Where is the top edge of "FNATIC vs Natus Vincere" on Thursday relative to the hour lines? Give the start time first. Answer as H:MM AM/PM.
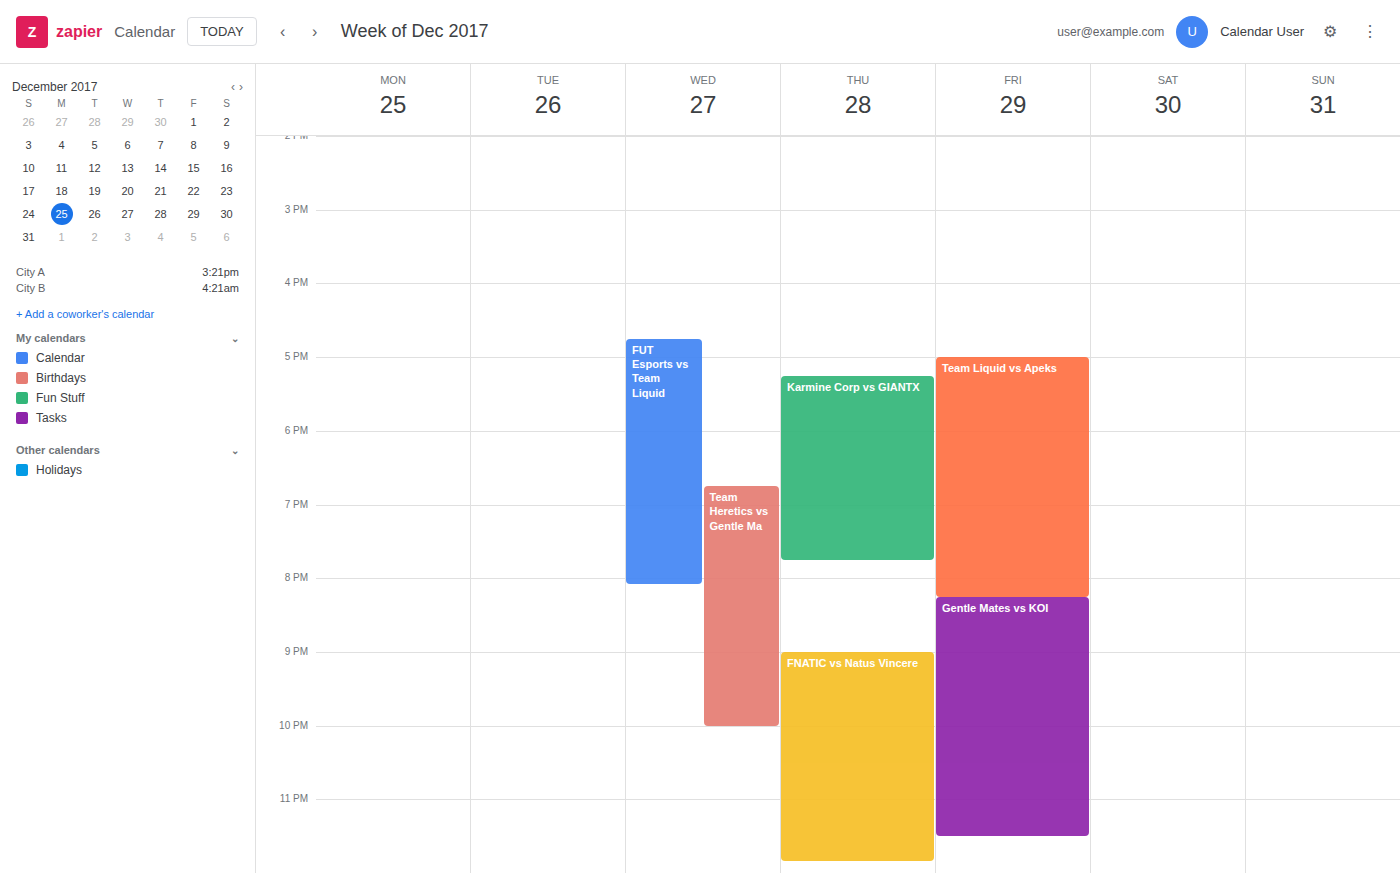
9:00 PM -- exactly on the 9 PM line.